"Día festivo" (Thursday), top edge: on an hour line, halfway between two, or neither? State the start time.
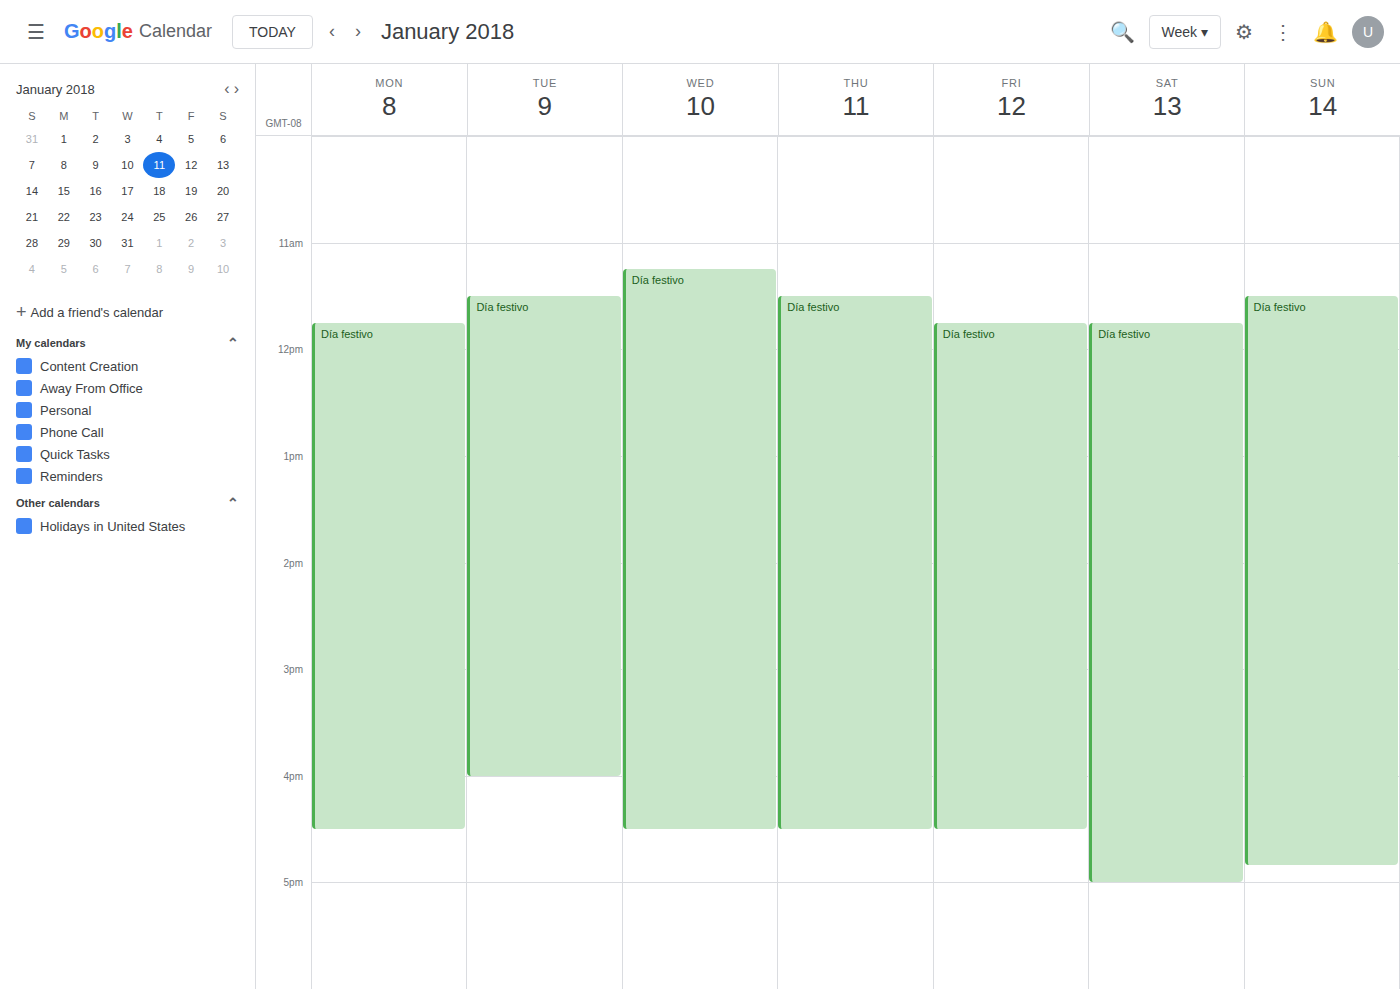
11:30 AM -- halfway between the 11 AM and 12 PM lines.